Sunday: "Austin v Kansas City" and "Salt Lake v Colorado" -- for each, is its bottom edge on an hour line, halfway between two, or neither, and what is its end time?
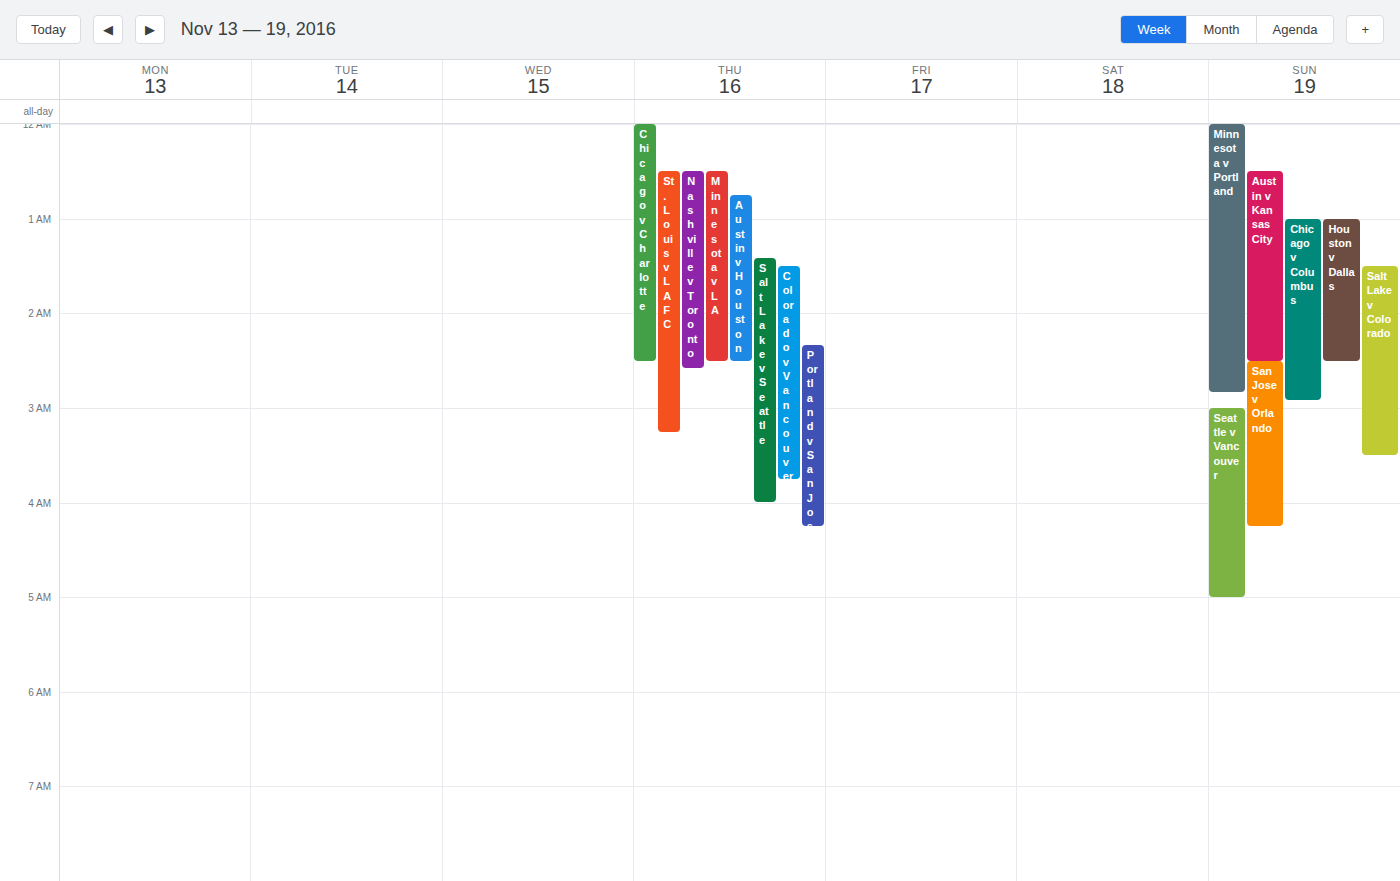
"Austin v Kansas City": 2:30 AM, halfway between the 2 AM and 3 AM lines. "Salt Lake v Colorado": 3:30 AM, halfway between the 3 AM and 4 AM lines.